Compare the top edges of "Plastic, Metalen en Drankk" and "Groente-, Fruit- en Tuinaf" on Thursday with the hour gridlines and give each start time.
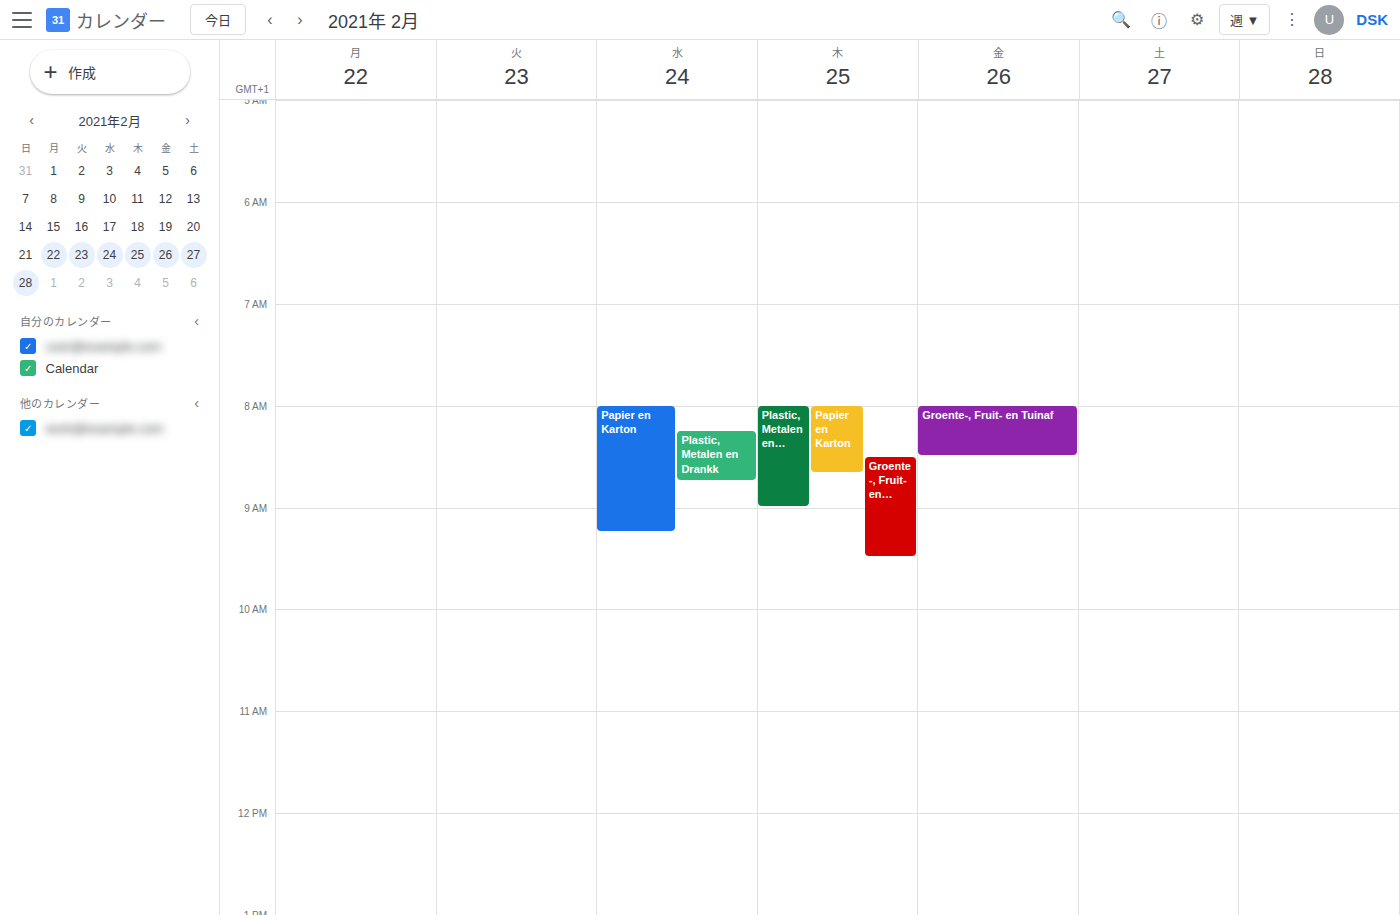
"Plastic, Metalen en Drankk": 8:00 AM, exactly on the 8 AM line. "Groente-, Fruit- en Tuinaf": 8:30 AM, halfway between the 8 AM and 9 AM lines.